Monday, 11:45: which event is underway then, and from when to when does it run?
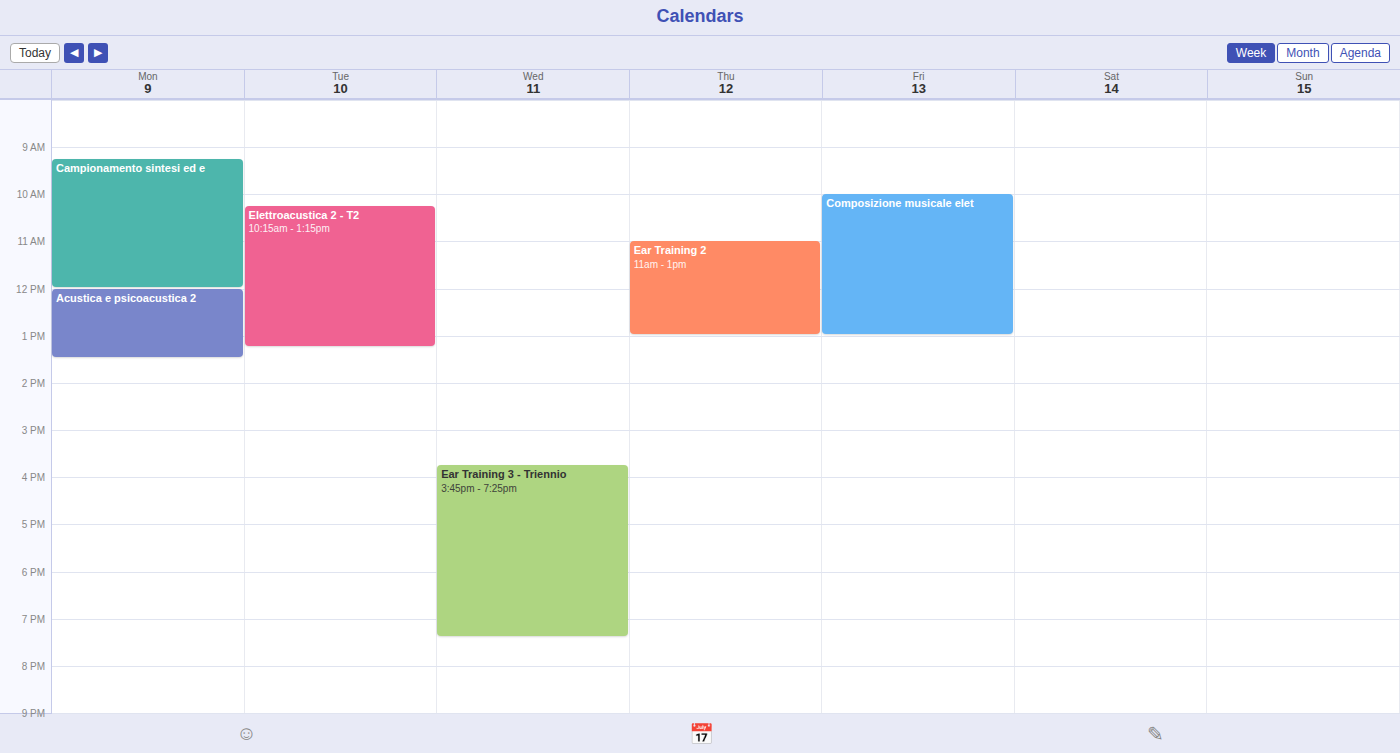
"Campionamento sintesi ed e", 09:15 to 12:00